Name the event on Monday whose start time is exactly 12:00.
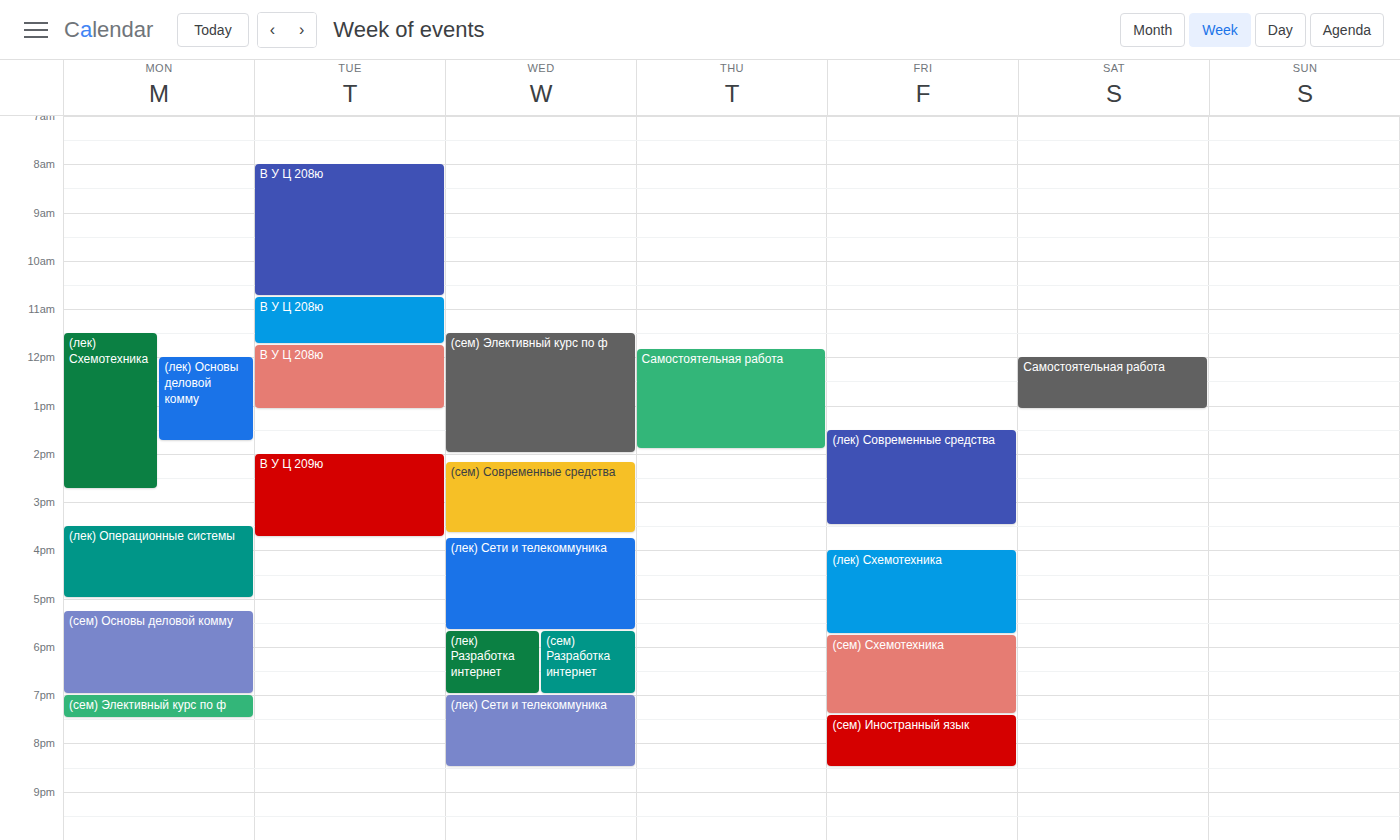
"(лек) Основы деловой комму"